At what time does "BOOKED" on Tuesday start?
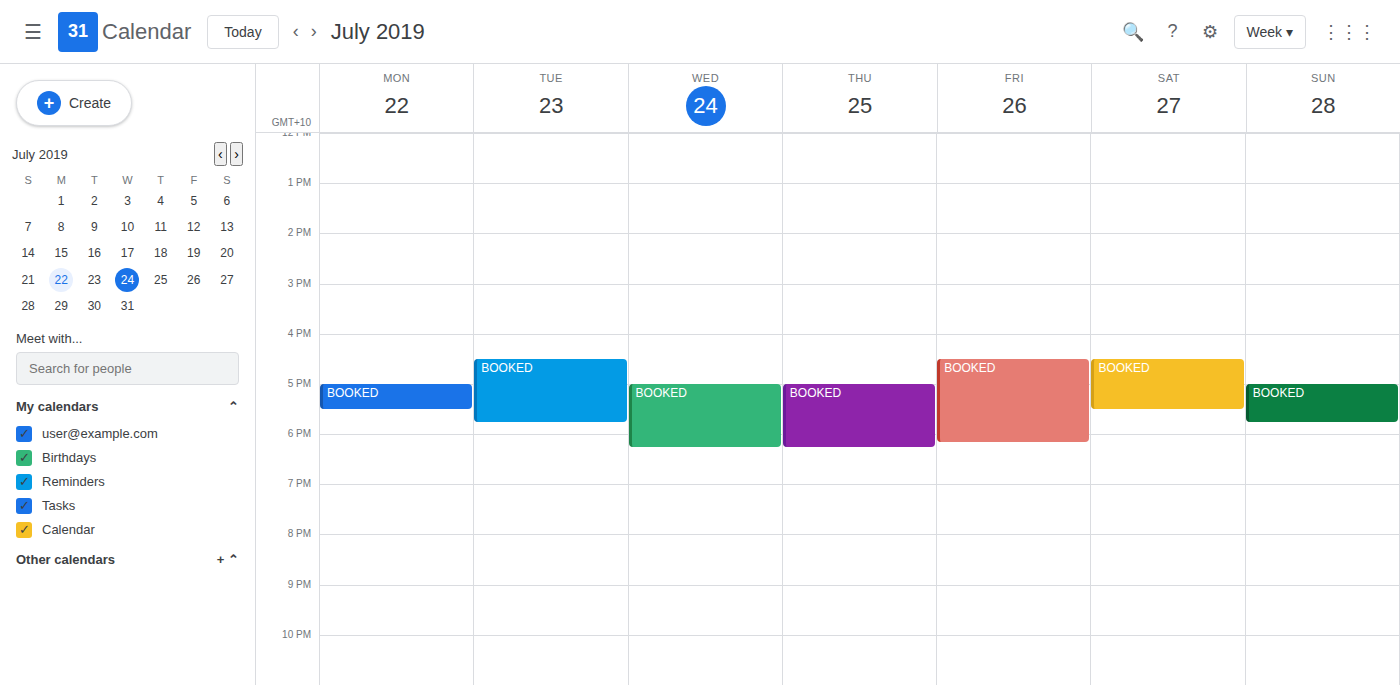
4:30 PM